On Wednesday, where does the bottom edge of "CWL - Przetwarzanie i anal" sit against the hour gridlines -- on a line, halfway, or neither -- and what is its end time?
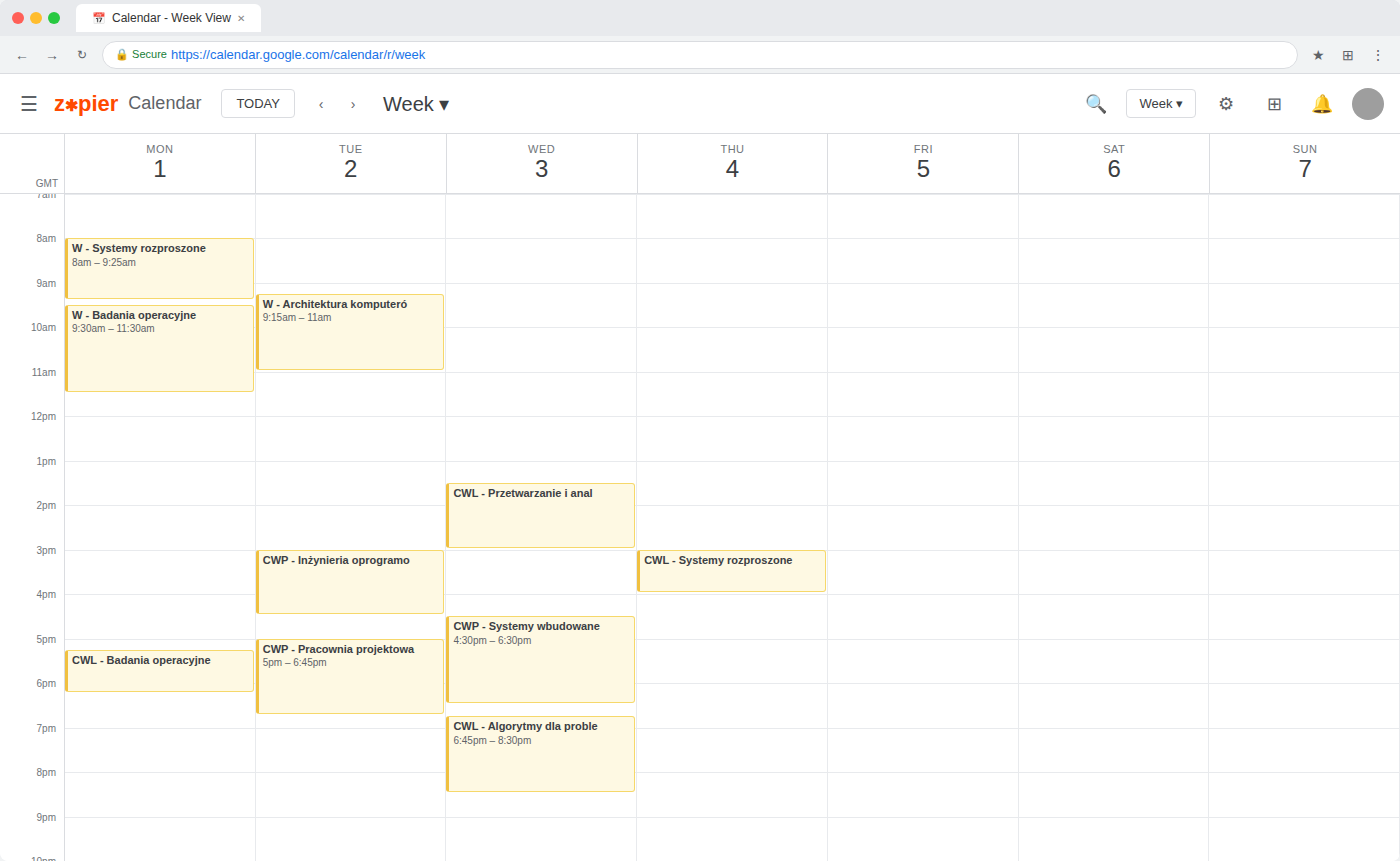
3:00 PM -- exactly on the 3 PM line.